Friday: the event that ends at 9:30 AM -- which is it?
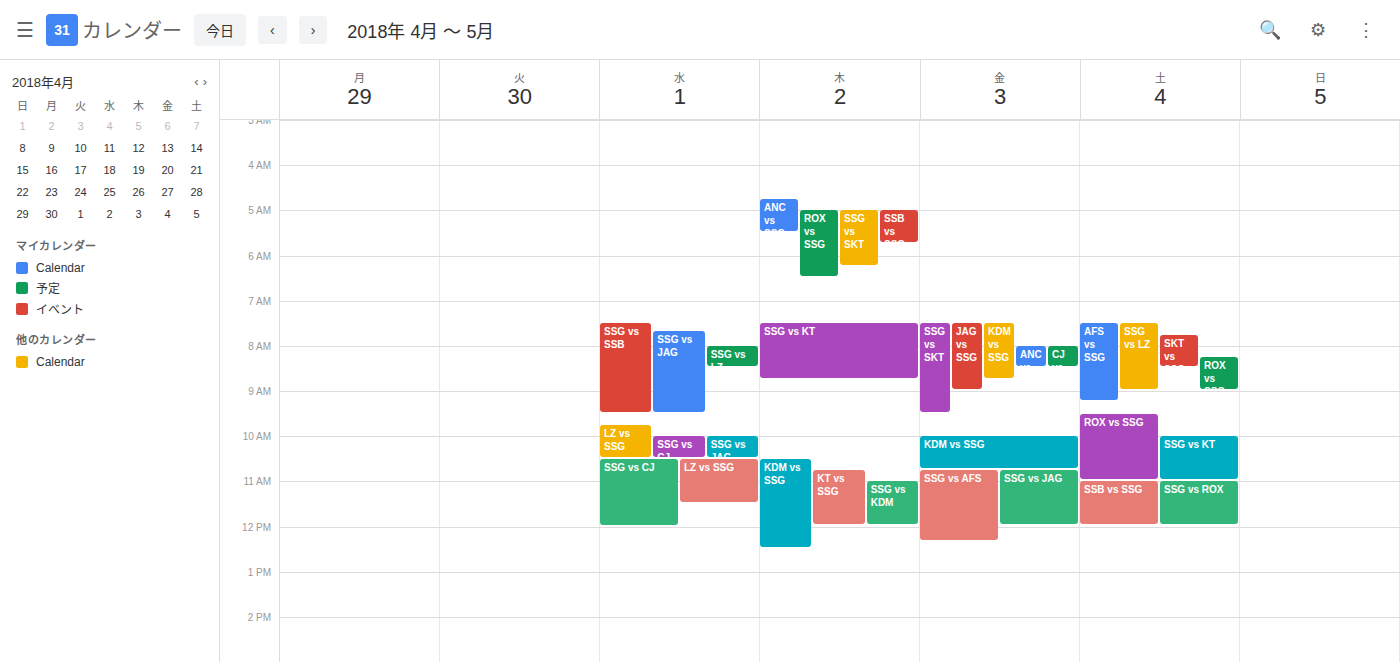
"SSG vs SKT"